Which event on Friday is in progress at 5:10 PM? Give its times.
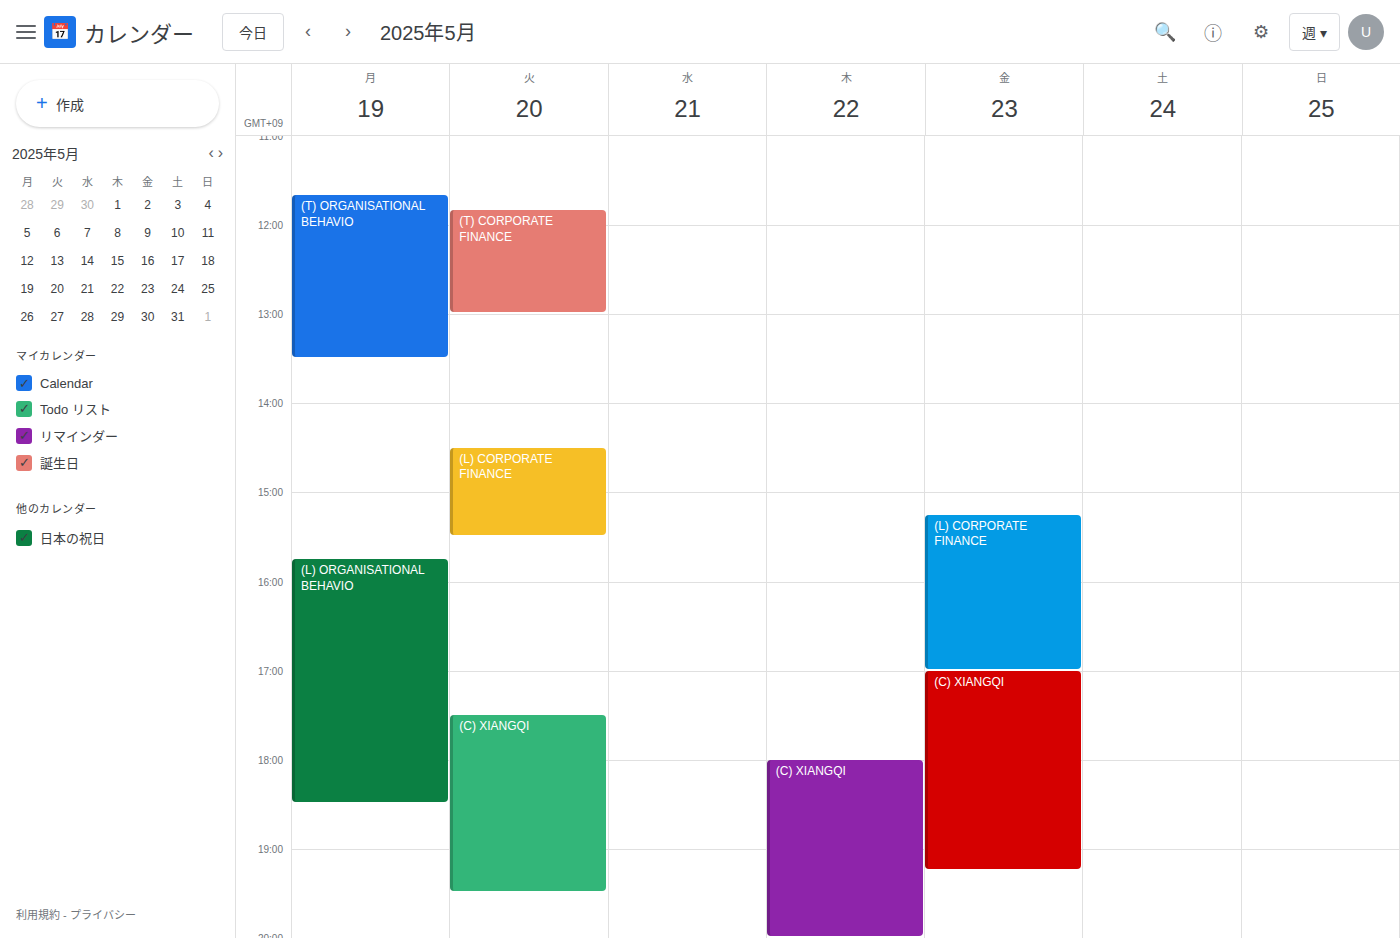
"(C) XIANGQI", 5:00 PM to 7:15 PM